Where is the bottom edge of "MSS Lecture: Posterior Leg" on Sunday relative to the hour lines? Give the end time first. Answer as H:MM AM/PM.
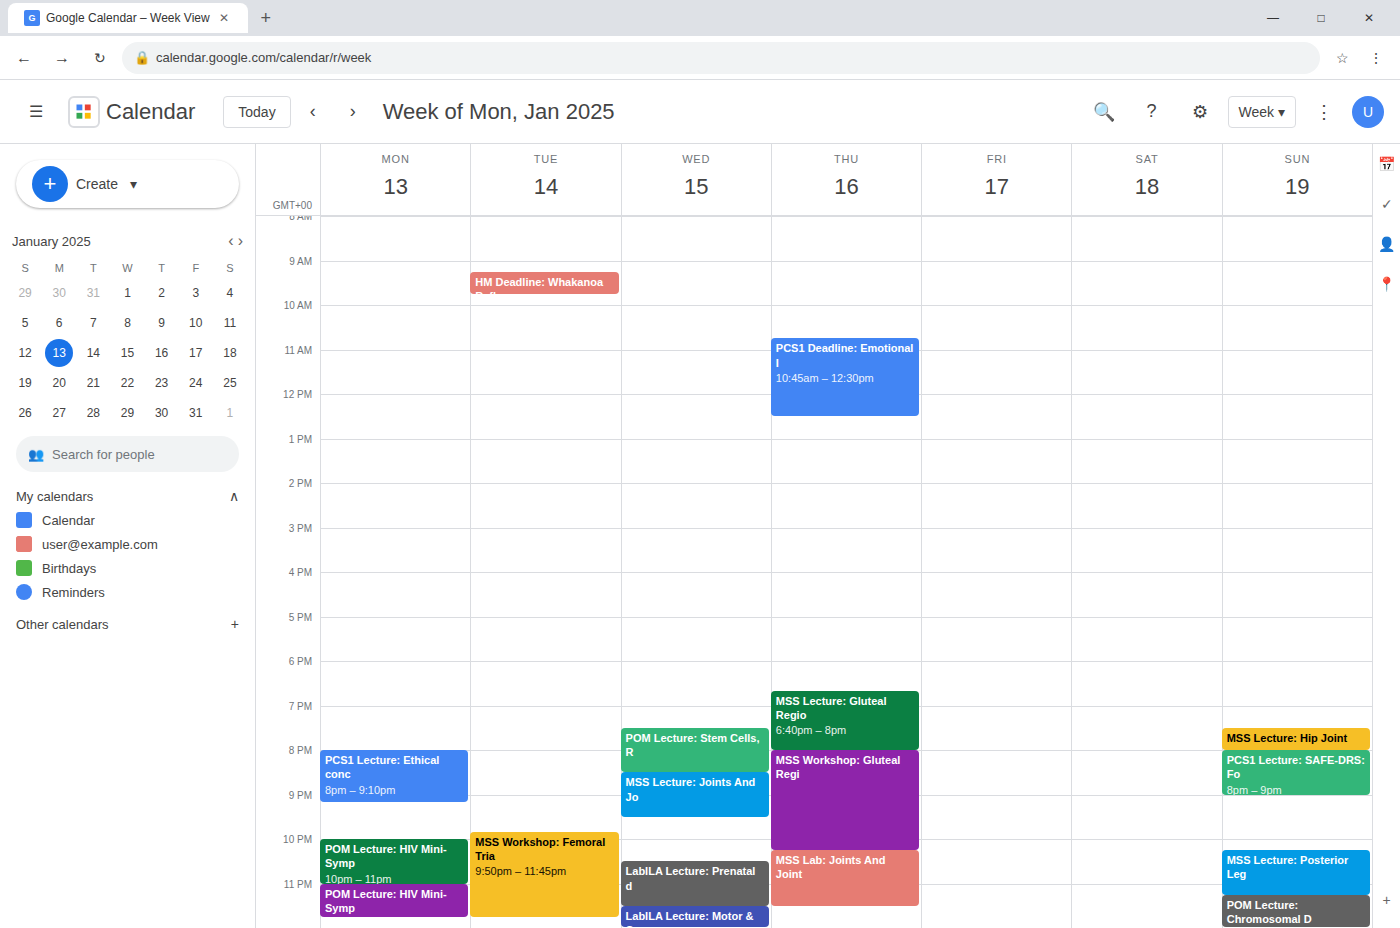
11:15 PM -- neither: a quarter of the way from the 11 PM line to the 12 AM line.